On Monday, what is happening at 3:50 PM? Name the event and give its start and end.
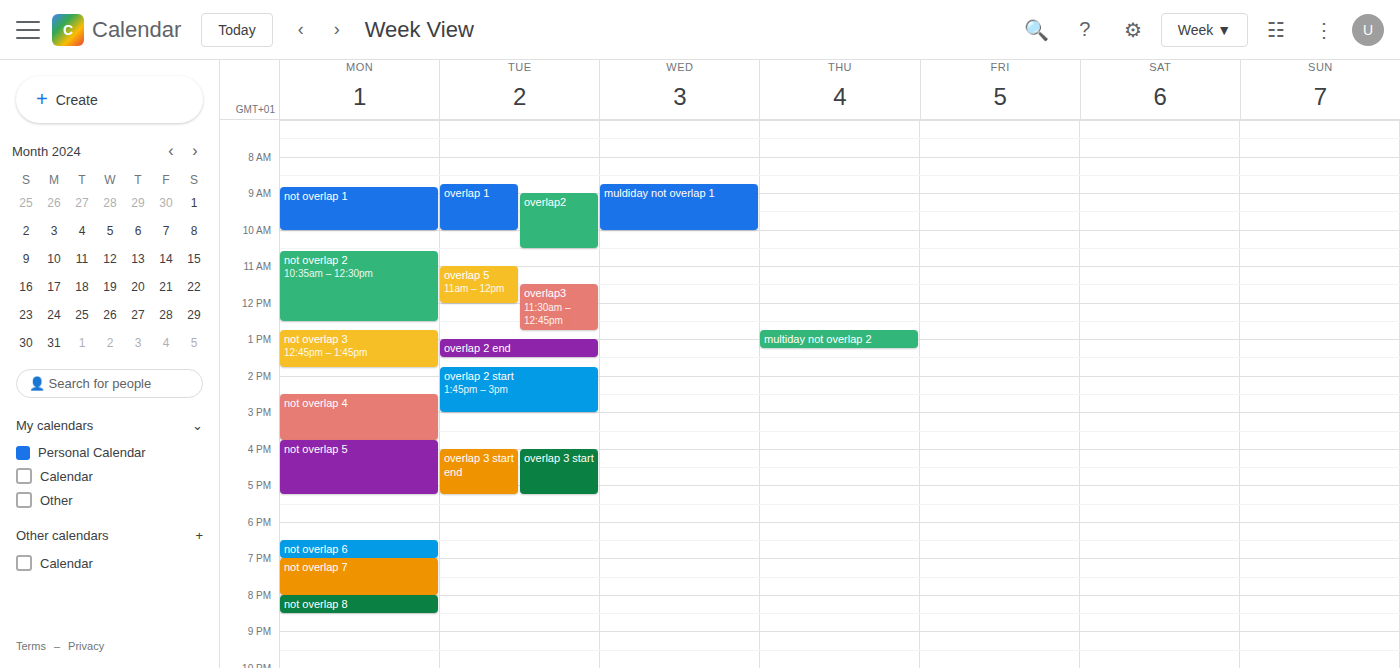
"not overlap 5", 3:45 PM to 5:15 PM